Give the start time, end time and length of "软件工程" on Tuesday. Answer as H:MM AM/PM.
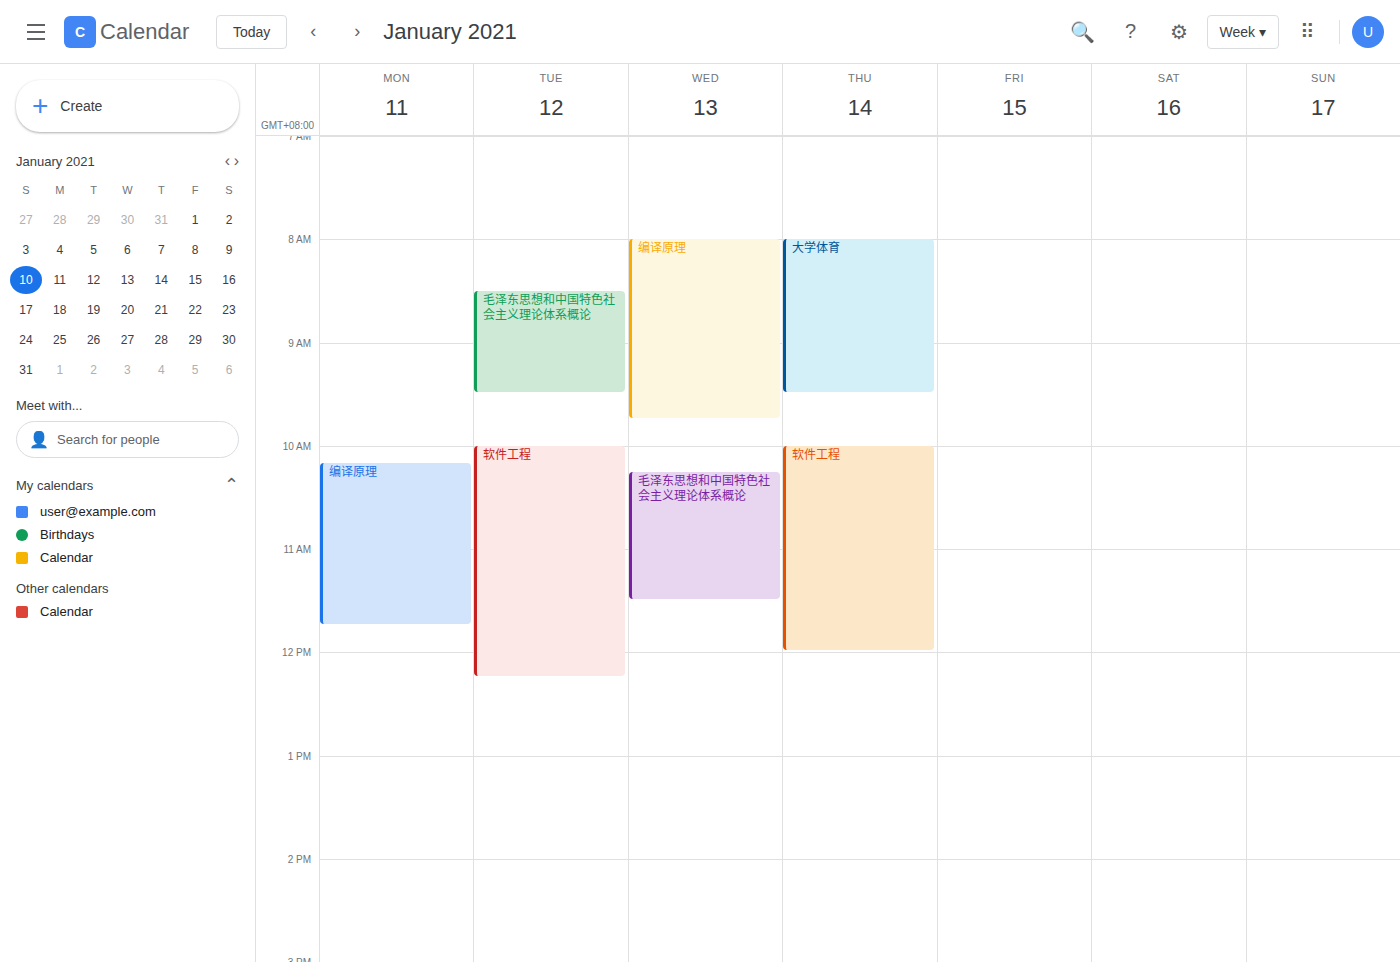
10:00 AM to 12:15 PM, 2 hours 15 minutes